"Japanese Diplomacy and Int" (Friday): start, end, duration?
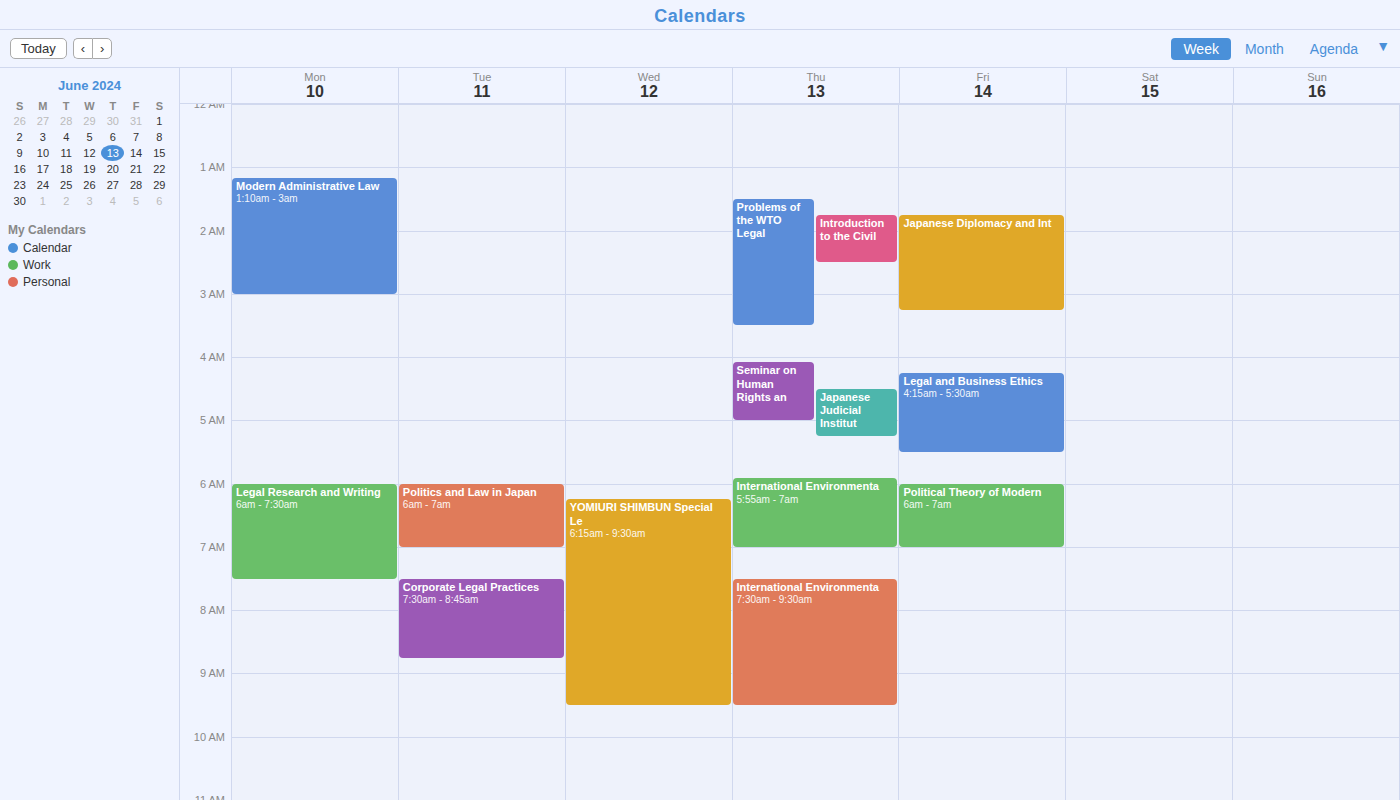
1:45 AM to 3:15 AM, 1 hour 30 minutes